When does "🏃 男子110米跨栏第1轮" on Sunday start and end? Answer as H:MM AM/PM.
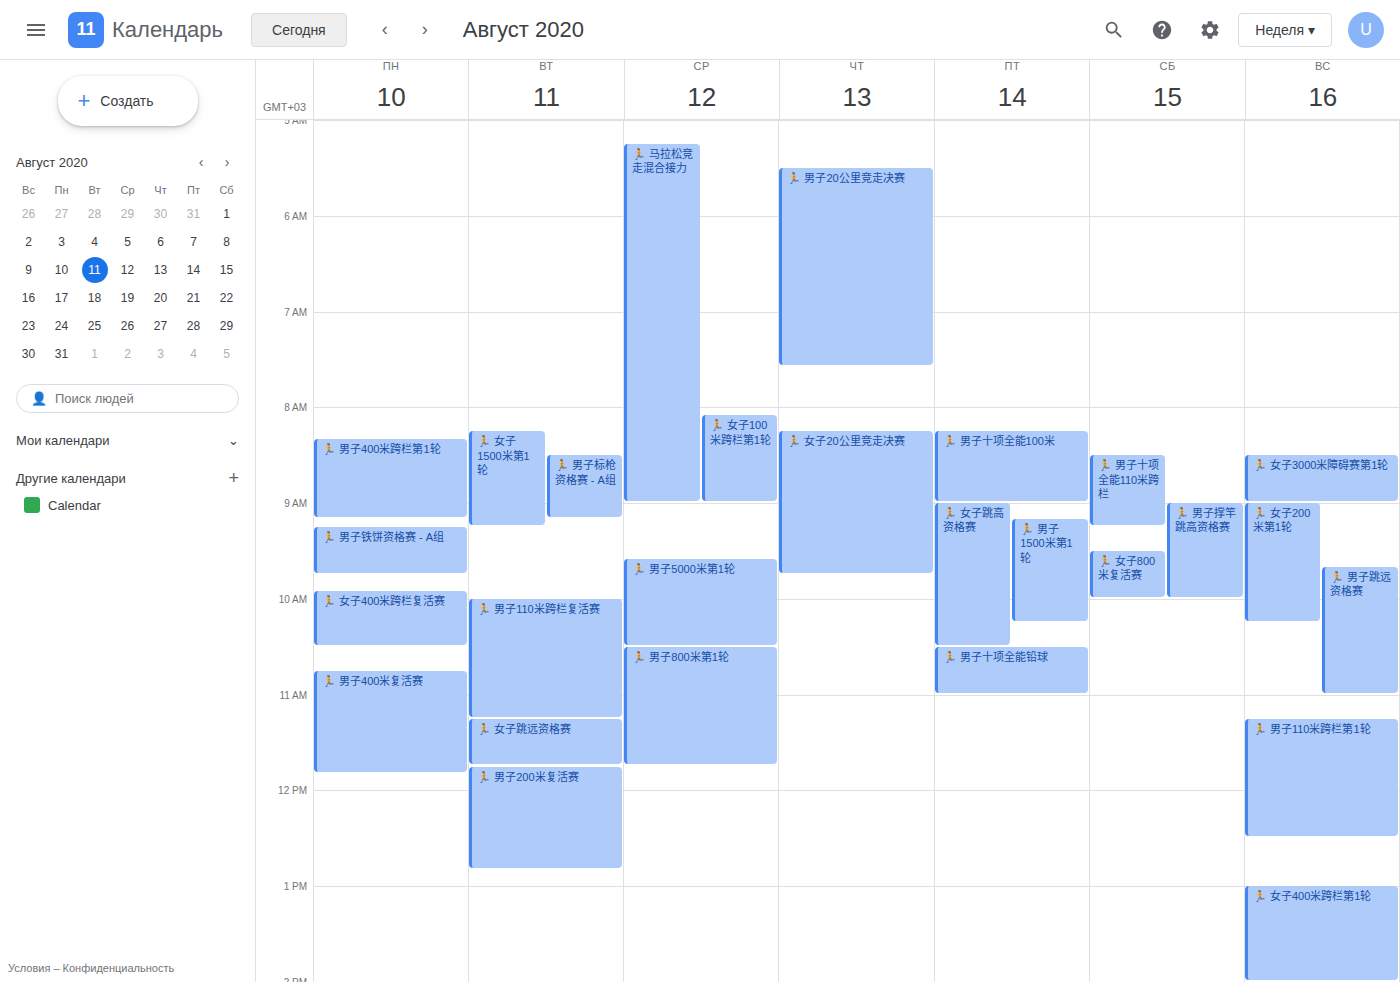
11:15 AM to 12:30 PM